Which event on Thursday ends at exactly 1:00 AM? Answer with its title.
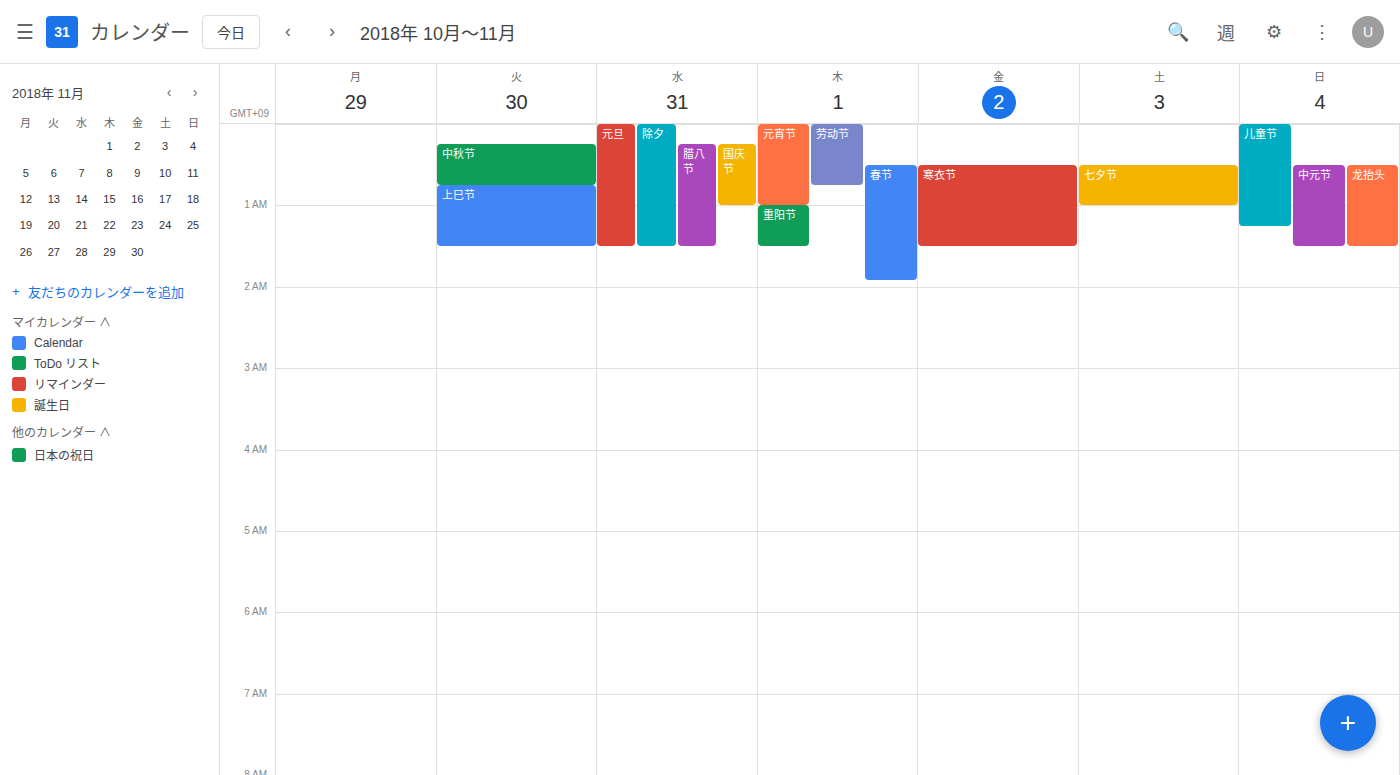
"元宵节"